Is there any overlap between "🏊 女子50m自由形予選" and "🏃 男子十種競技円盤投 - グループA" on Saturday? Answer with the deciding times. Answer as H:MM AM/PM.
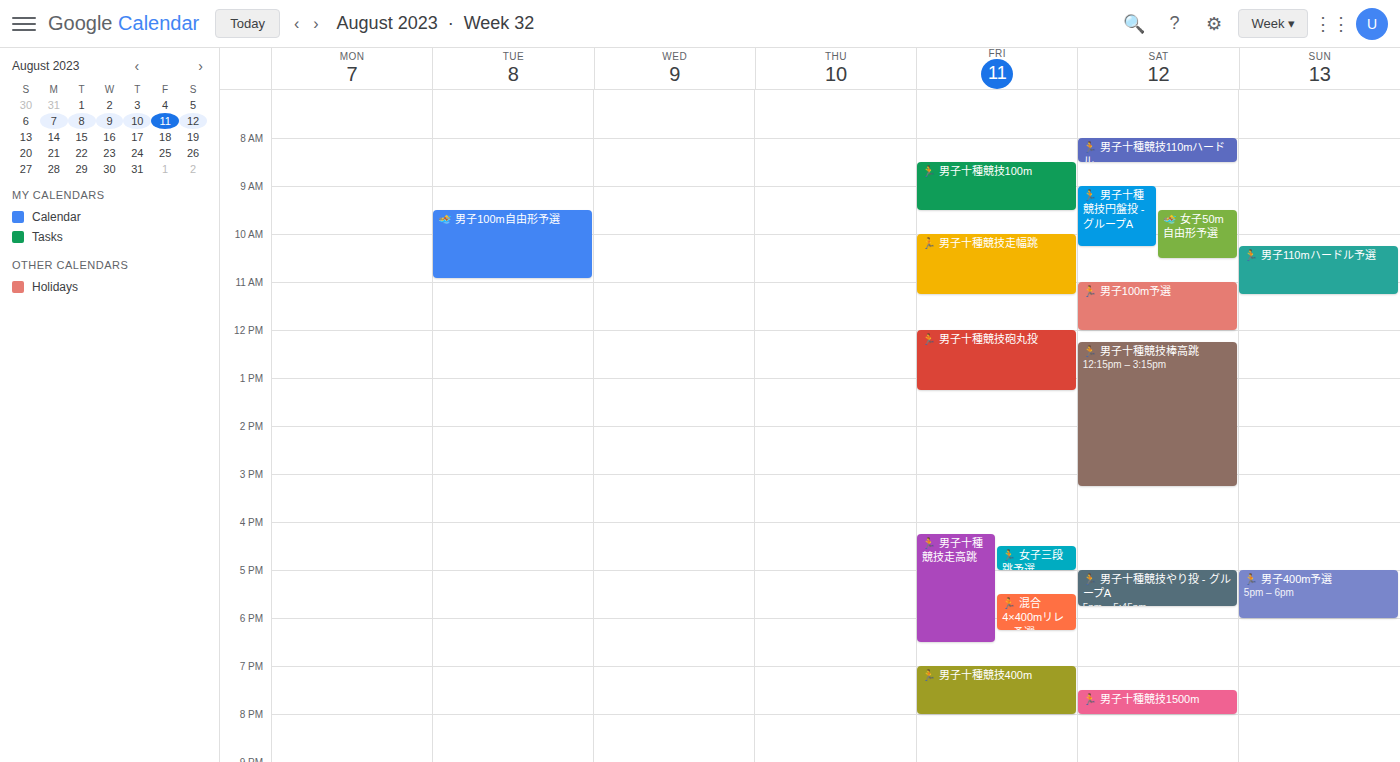
"🏊 女子50m自由形予選" starts at 9:30 AM, before "🏃 男子十種競技円盤投 - グループA" ends at 10:15 AM -- they overlap.